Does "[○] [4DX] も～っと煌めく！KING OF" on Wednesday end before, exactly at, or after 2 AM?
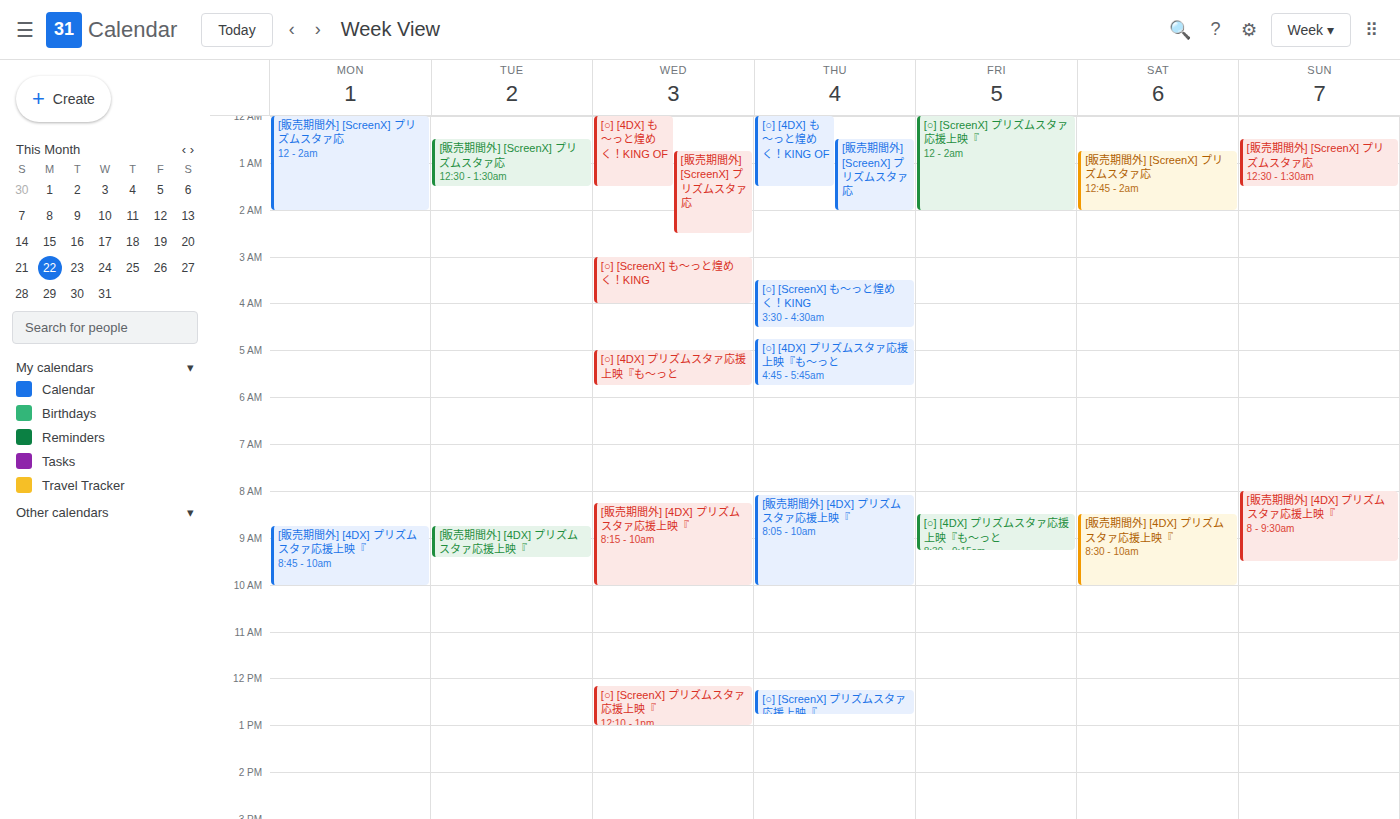
1:30 AM -- before 2 AM, 30 minutes above the 2 AM line.